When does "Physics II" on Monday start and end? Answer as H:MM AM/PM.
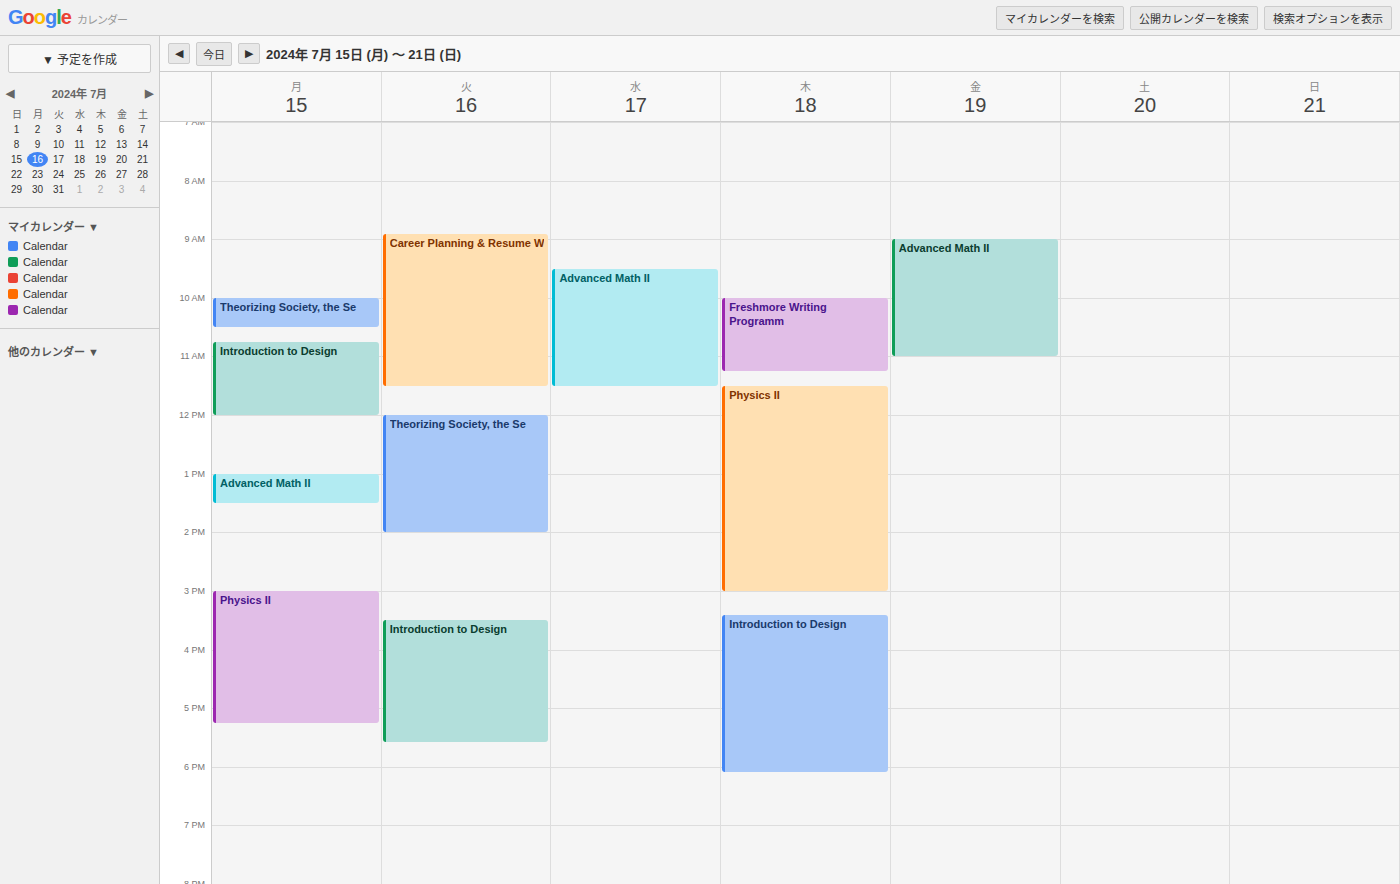
3:00 PM to 5:15 PM